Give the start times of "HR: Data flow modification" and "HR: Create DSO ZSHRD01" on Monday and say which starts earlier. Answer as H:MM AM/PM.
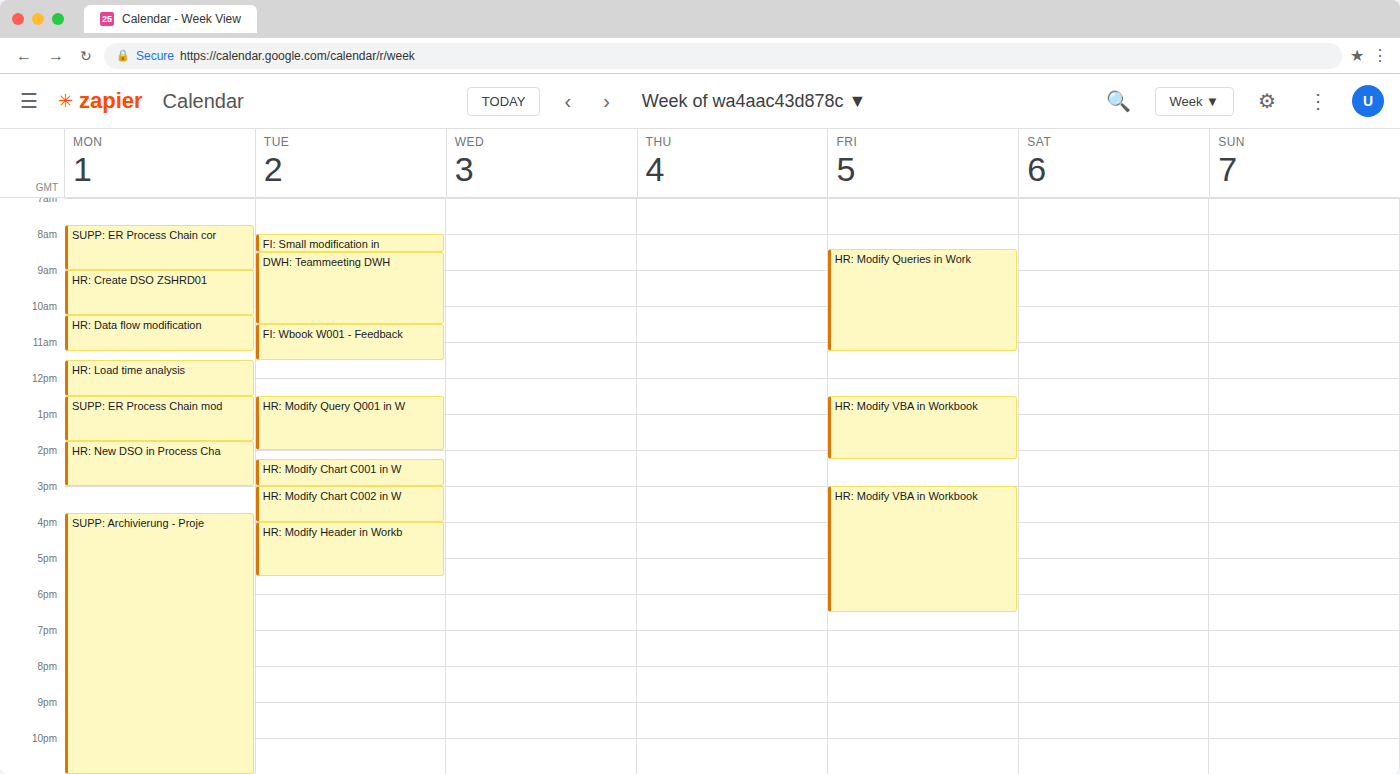
"HR: Create DSO ZSHRD01" 9:00 AM; "HR: Data flow modification" 10:15 AM.